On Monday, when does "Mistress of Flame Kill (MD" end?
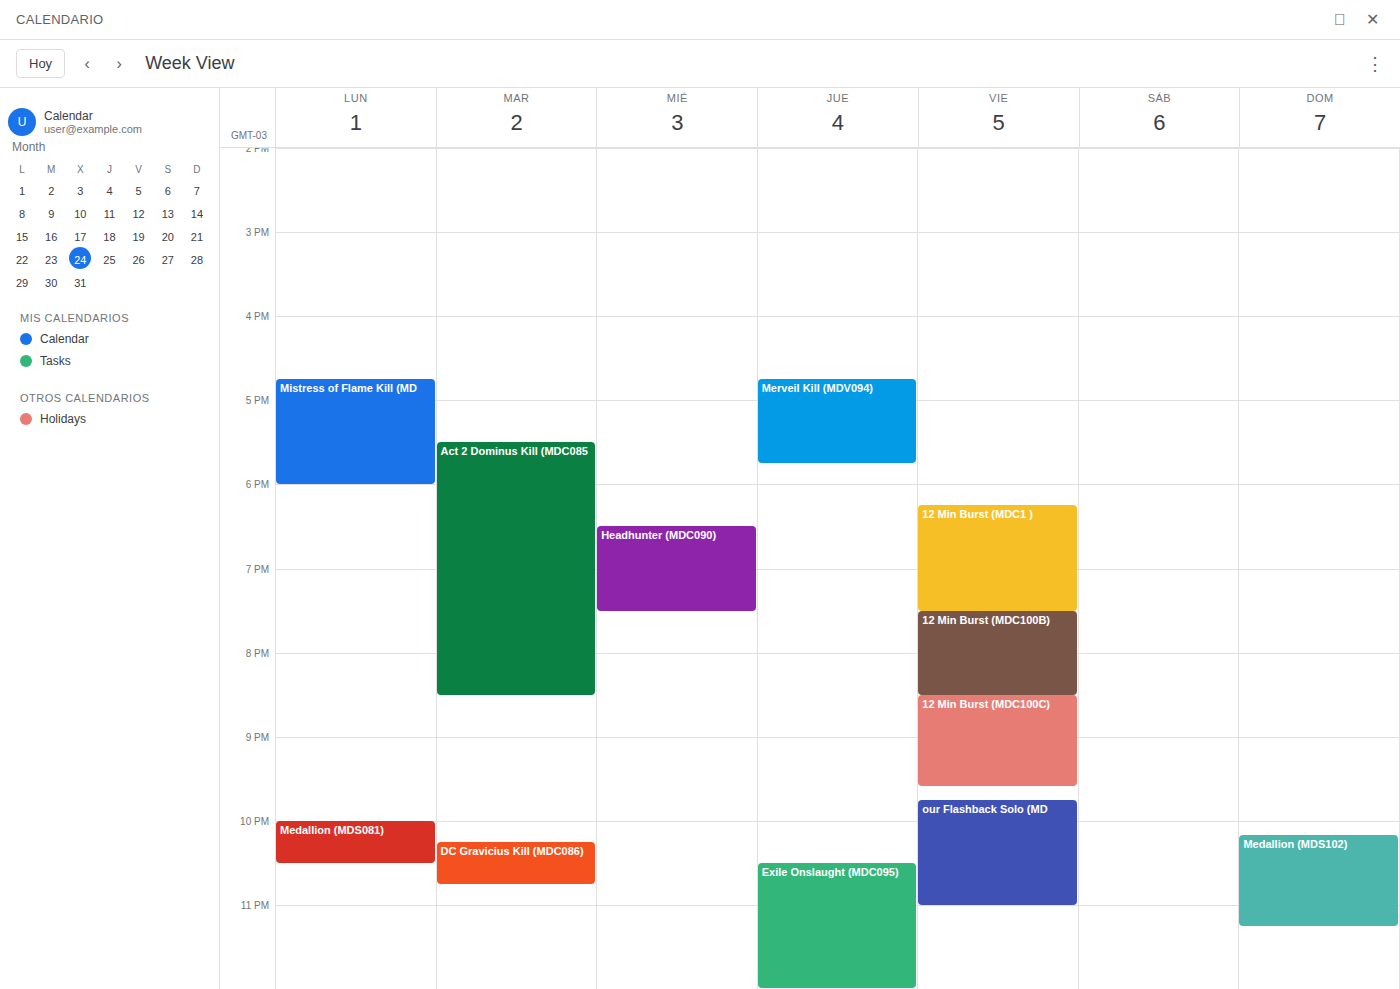
6:00 PM